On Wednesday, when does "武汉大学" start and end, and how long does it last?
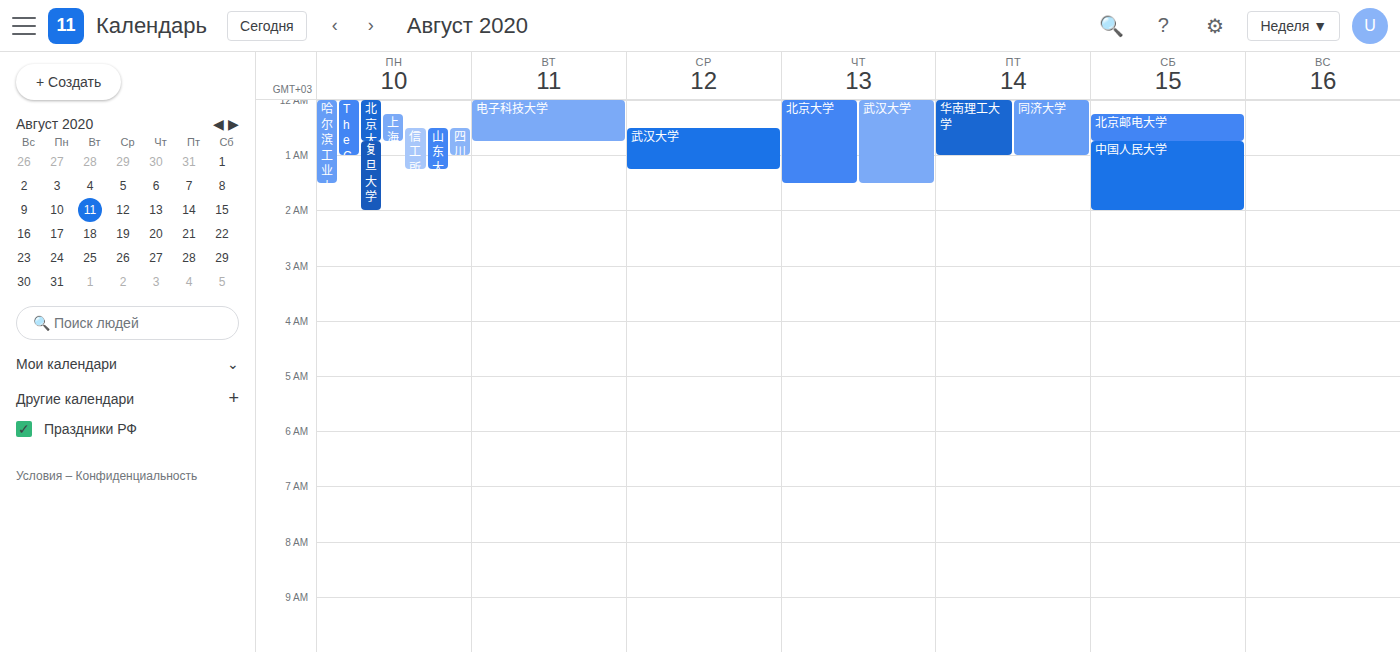
00:30 to 01:15, 45 minutes